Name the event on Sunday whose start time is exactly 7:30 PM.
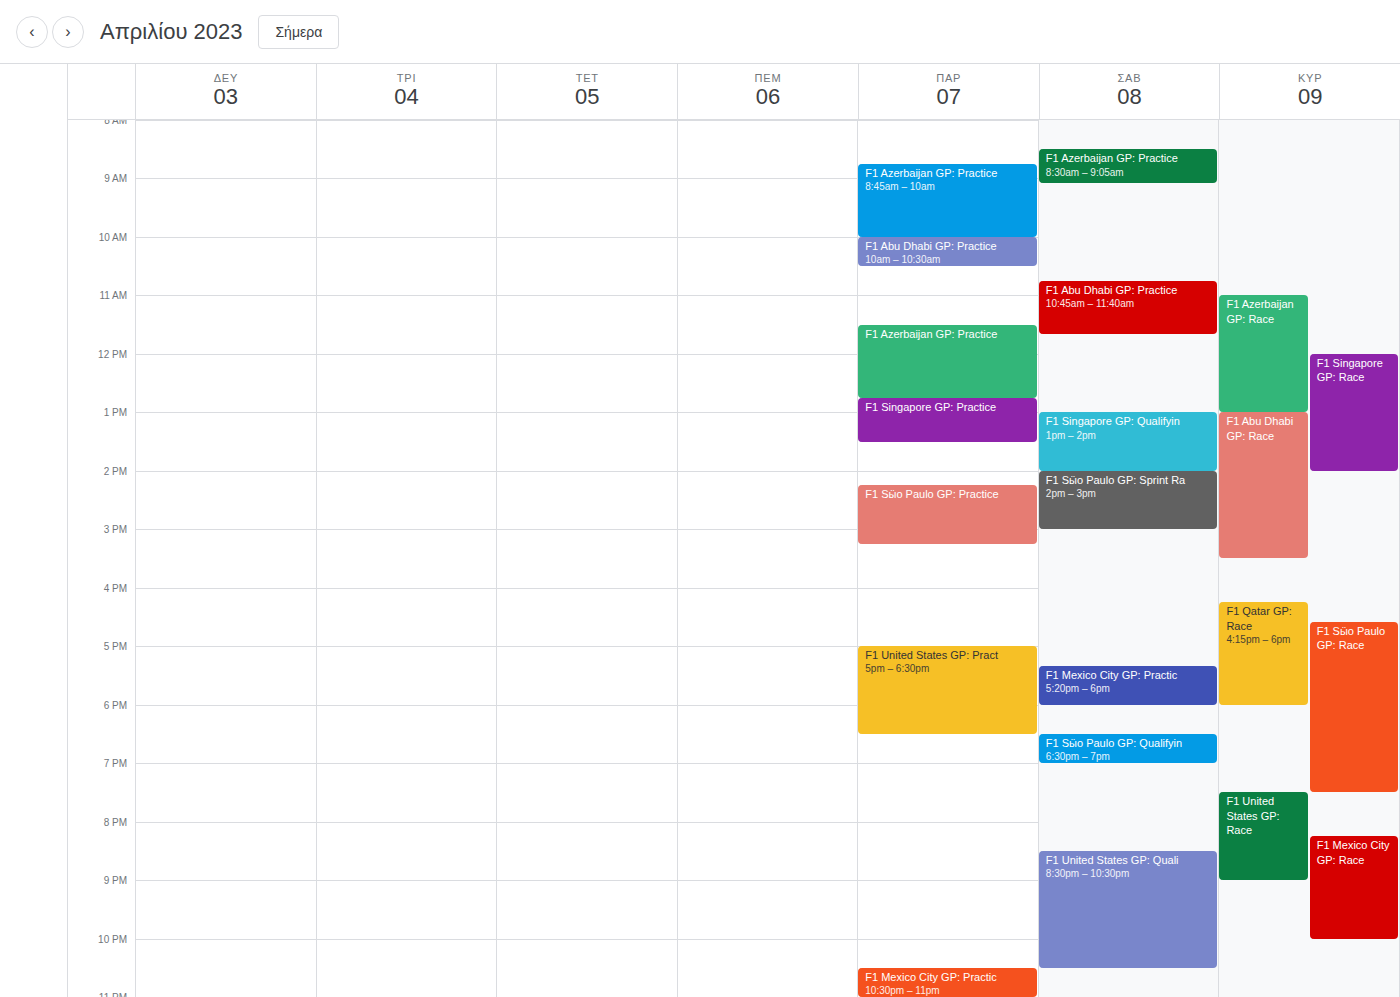
"F1 United States GP: Race"